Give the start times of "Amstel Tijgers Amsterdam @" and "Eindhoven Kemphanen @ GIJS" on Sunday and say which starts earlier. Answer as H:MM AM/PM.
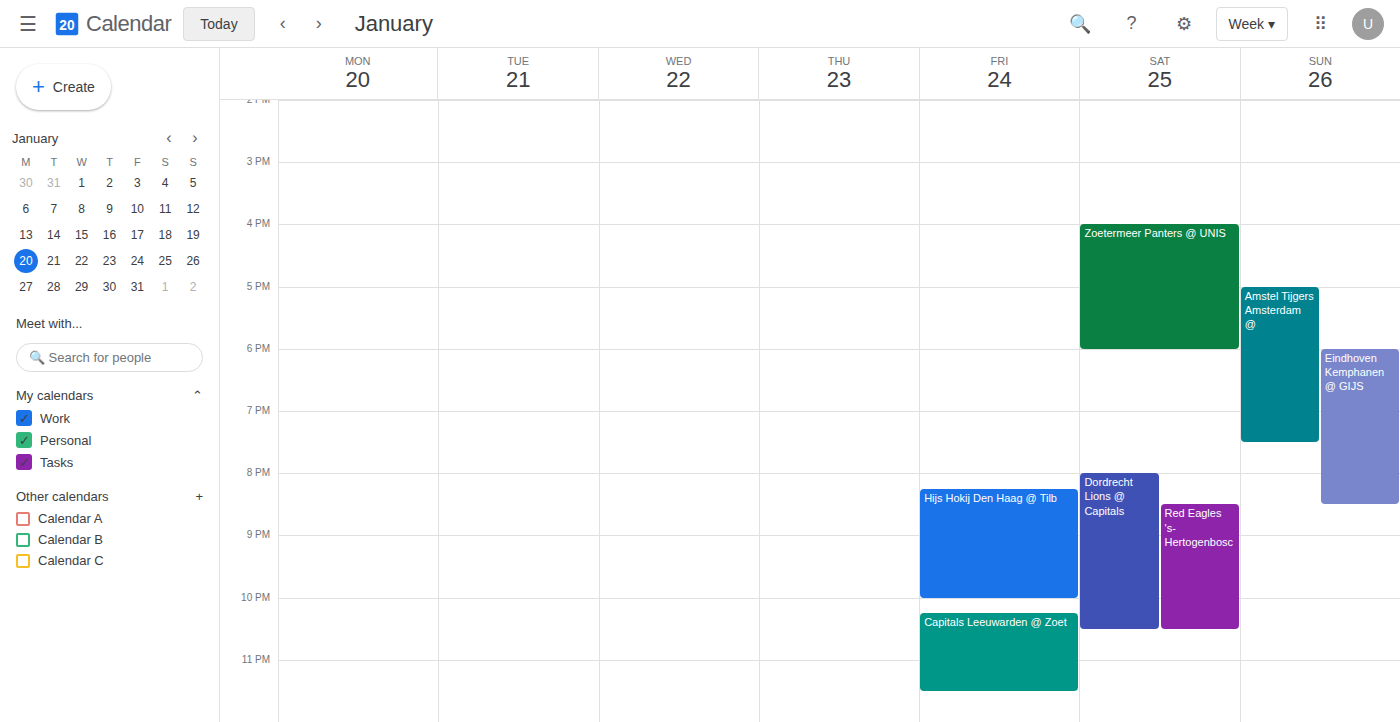
"Amstel Tijgers Amsterdam @" 5:00 PM; "Eindhoven Kemphanen @ GIJS" 6:00 PM.